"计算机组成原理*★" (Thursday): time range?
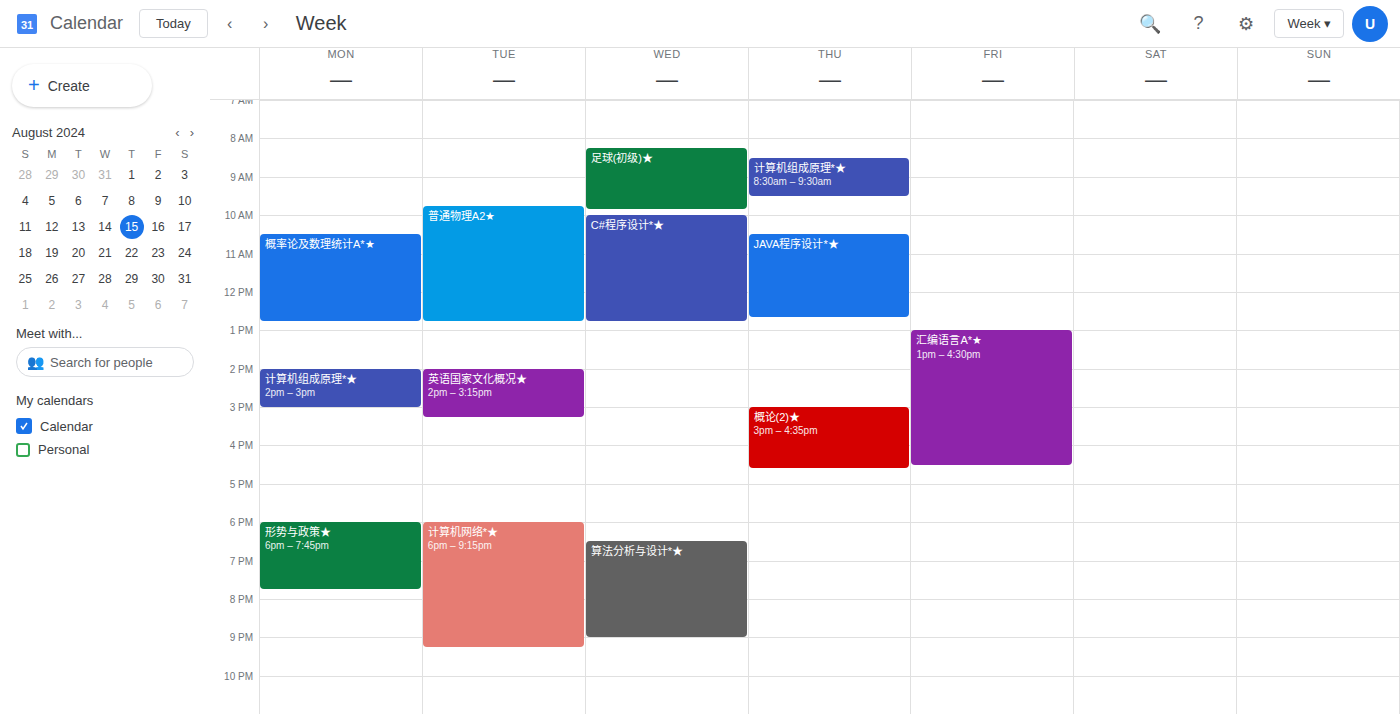
8:30 AM to 9:30 AM